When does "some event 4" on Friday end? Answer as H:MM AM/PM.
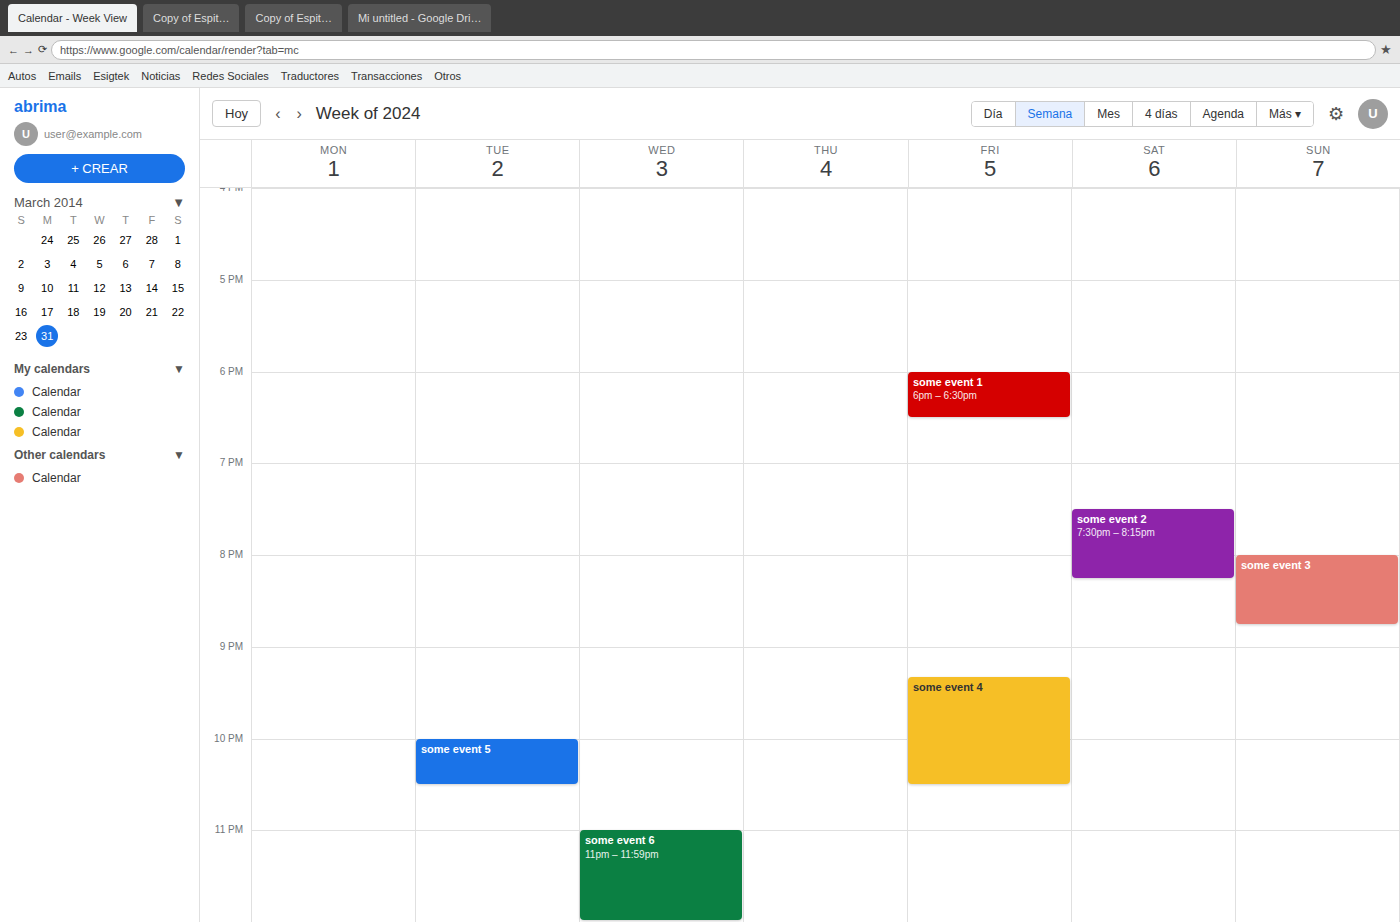
10:30 PM